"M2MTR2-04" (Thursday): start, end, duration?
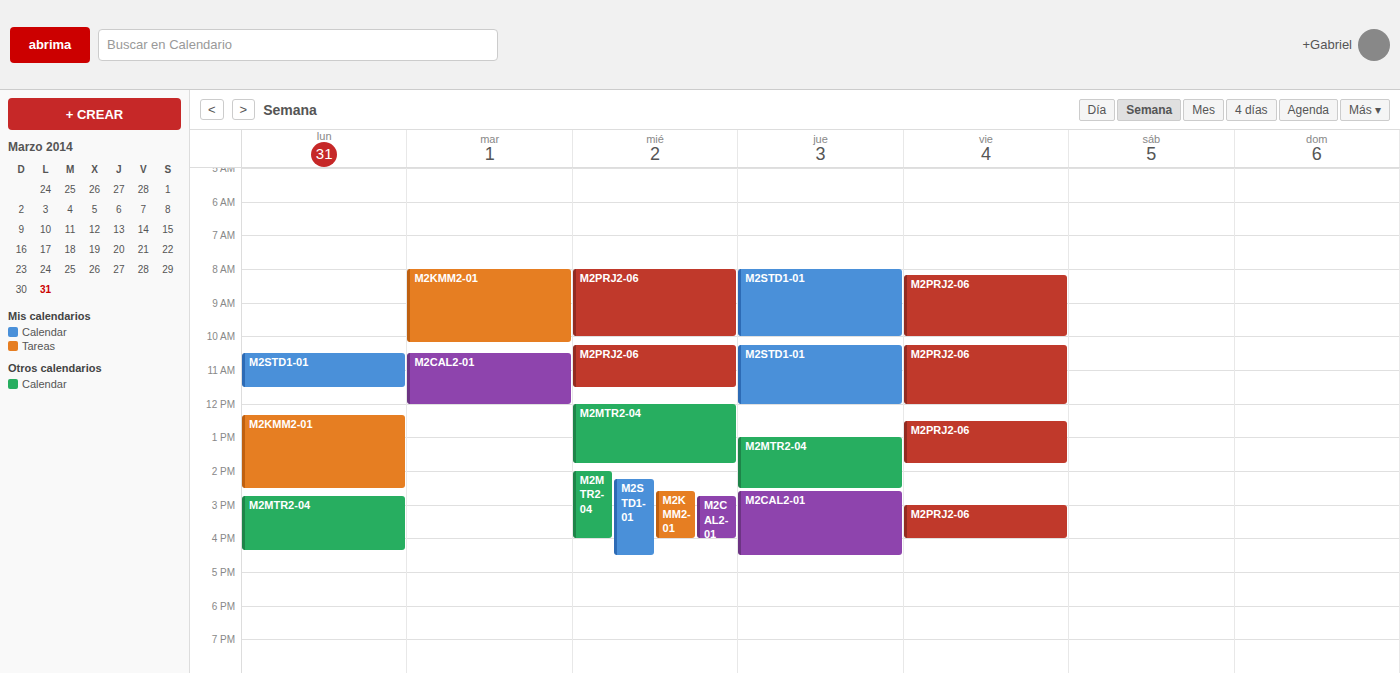
1:00 PM to 2:30 PM, 1 hour 30 minutes